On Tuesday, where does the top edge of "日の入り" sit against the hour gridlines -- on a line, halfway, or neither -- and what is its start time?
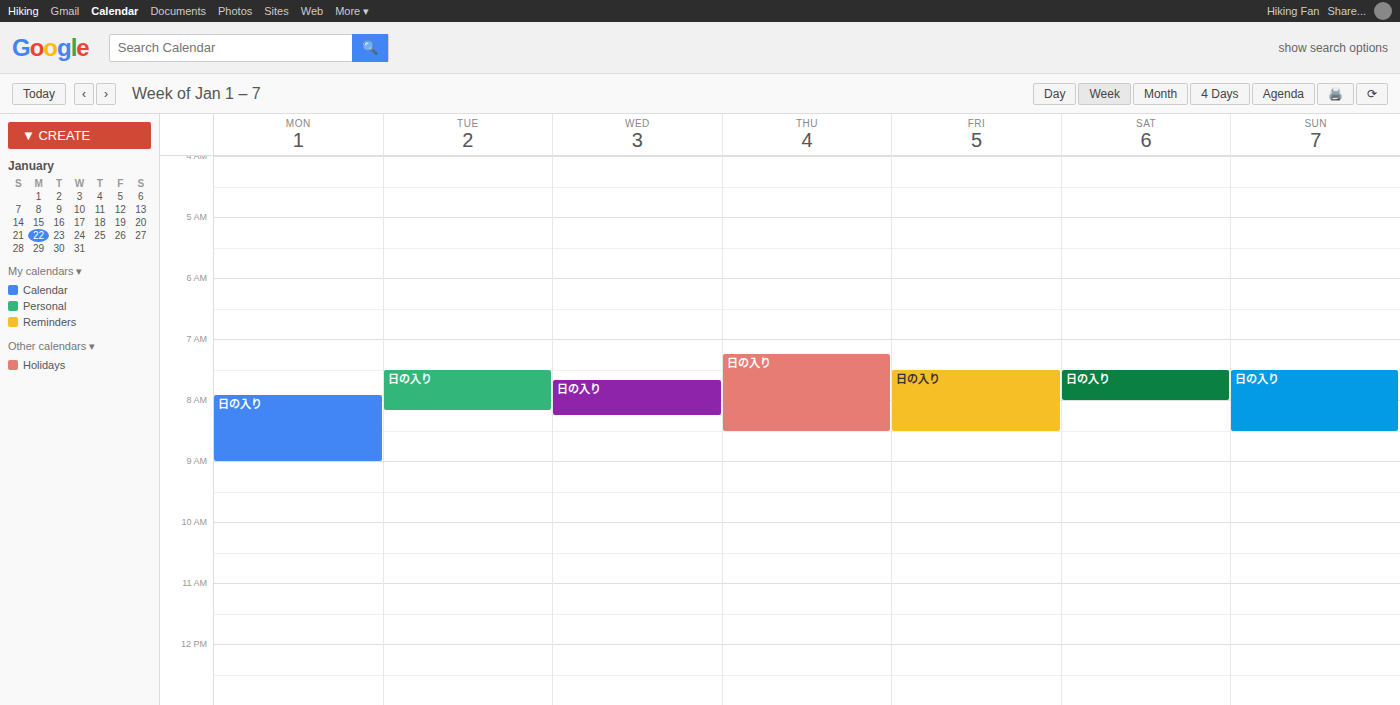
7:30 AM -- halfway between the 7 AM and 8 AM lines.